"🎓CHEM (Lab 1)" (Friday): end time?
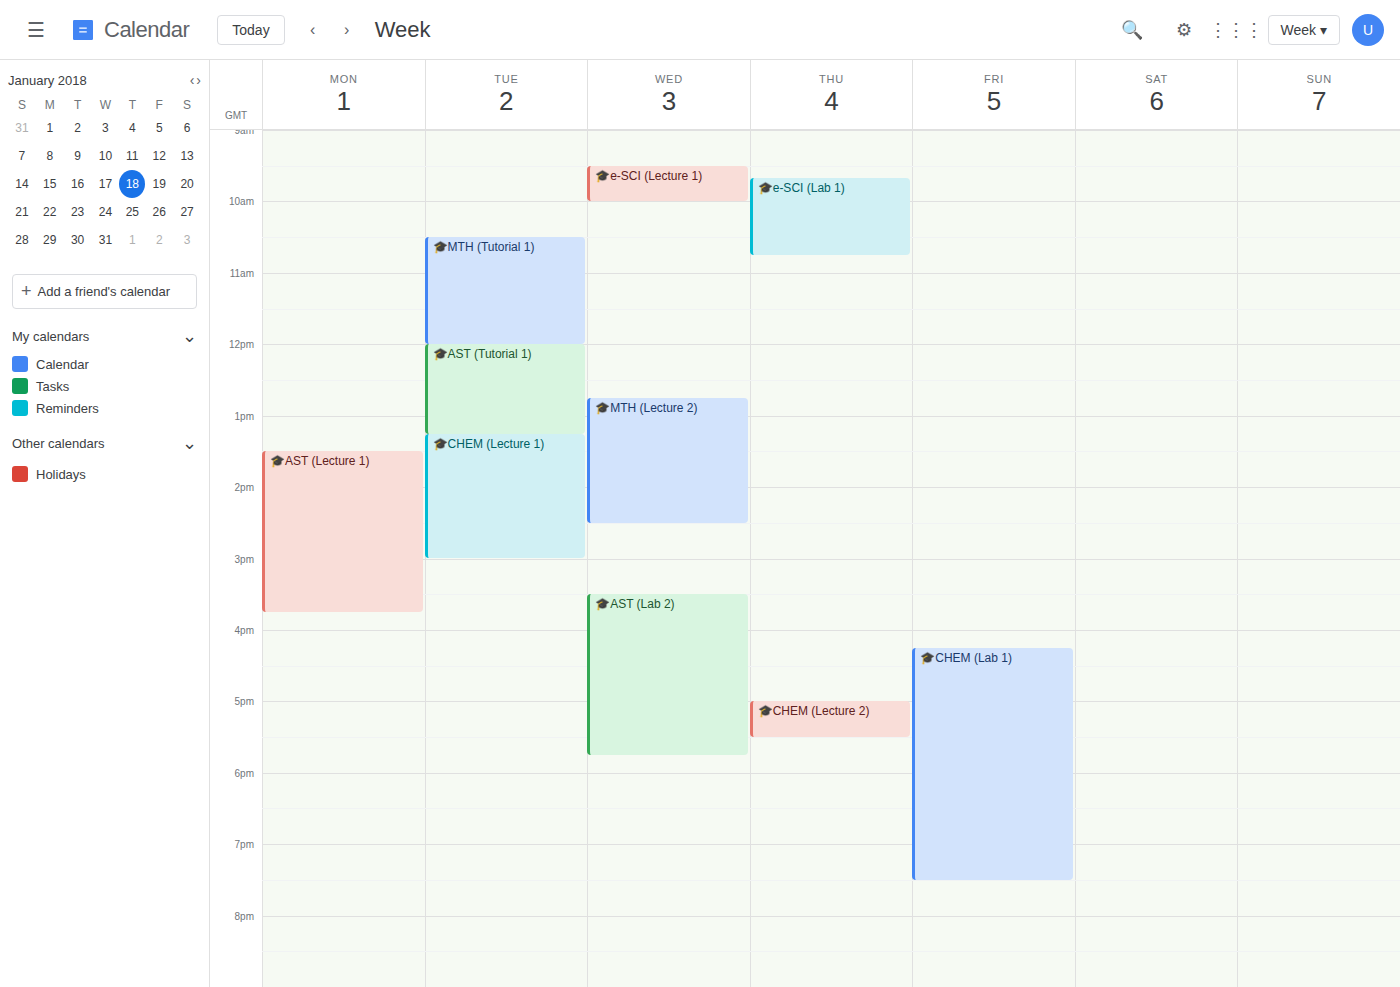
19:30